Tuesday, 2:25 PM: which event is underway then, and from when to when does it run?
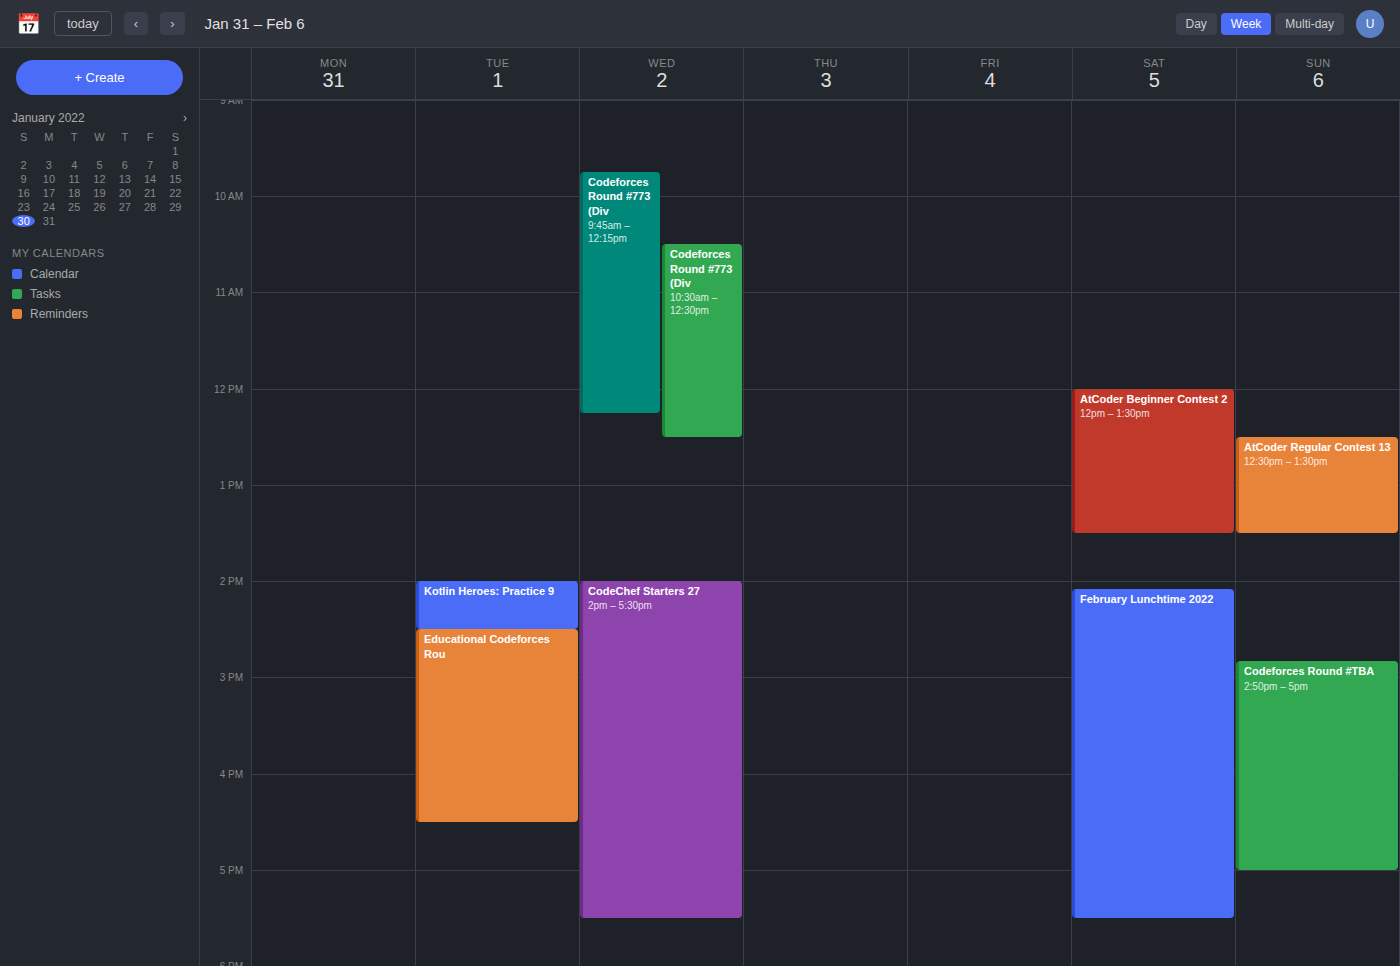
"Kotlin Heroes: Practice 9", 2:00 PM to 2:30 PM